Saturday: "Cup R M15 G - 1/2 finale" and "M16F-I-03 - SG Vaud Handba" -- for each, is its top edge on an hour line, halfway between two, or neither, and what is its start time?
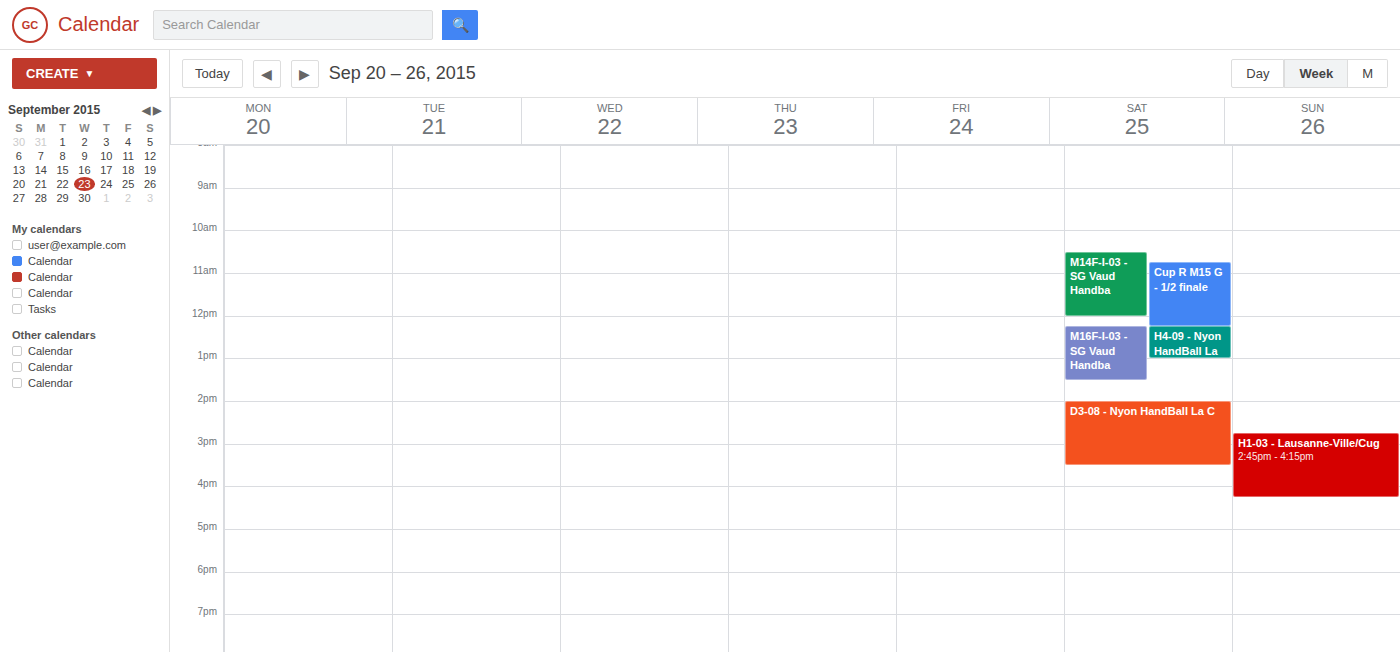
"Cup R M15 G - 1/2 finale": 10:45 AM, neither: three quarters of the way from the 10 AM line to the 11 AM line. "M16F-I-03 - SG Vaud Handba": 12:15 PM, neither: a quarter of the way from the 12 PM line to the 1 PM line.